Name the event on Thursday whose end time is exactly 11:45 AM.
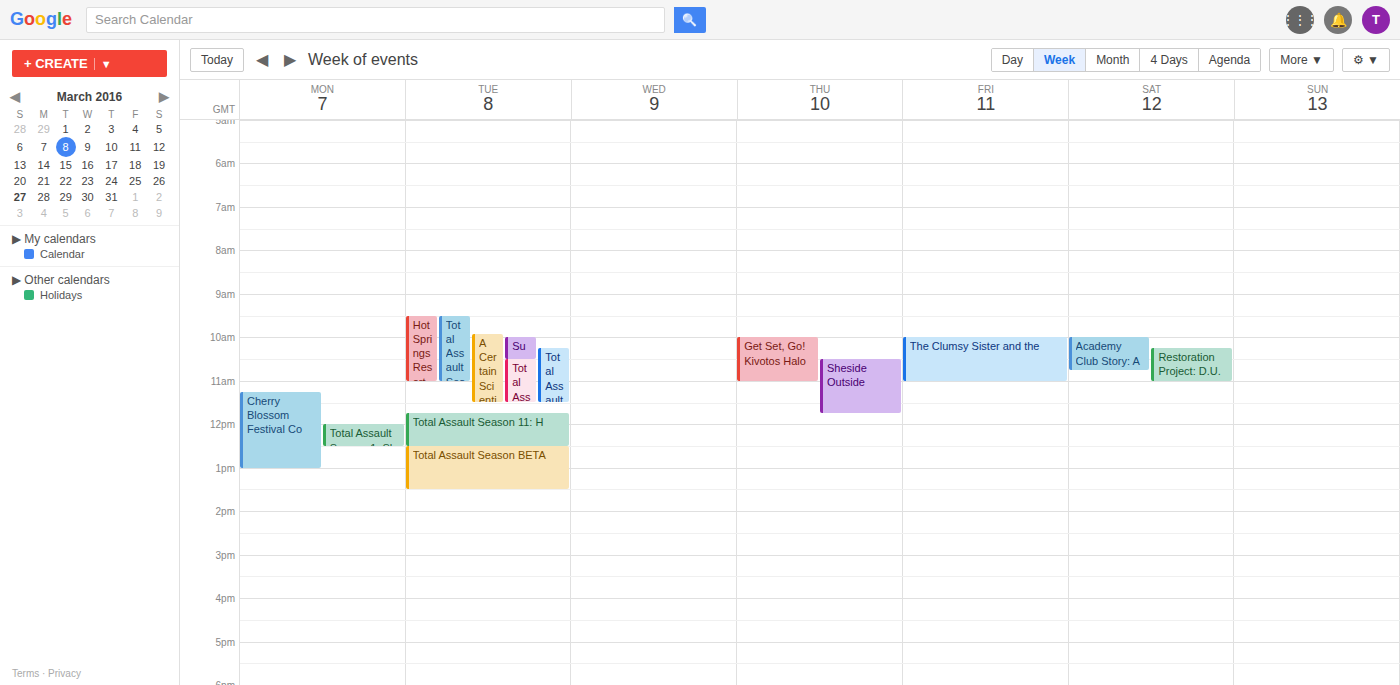
"Sheside Outside"